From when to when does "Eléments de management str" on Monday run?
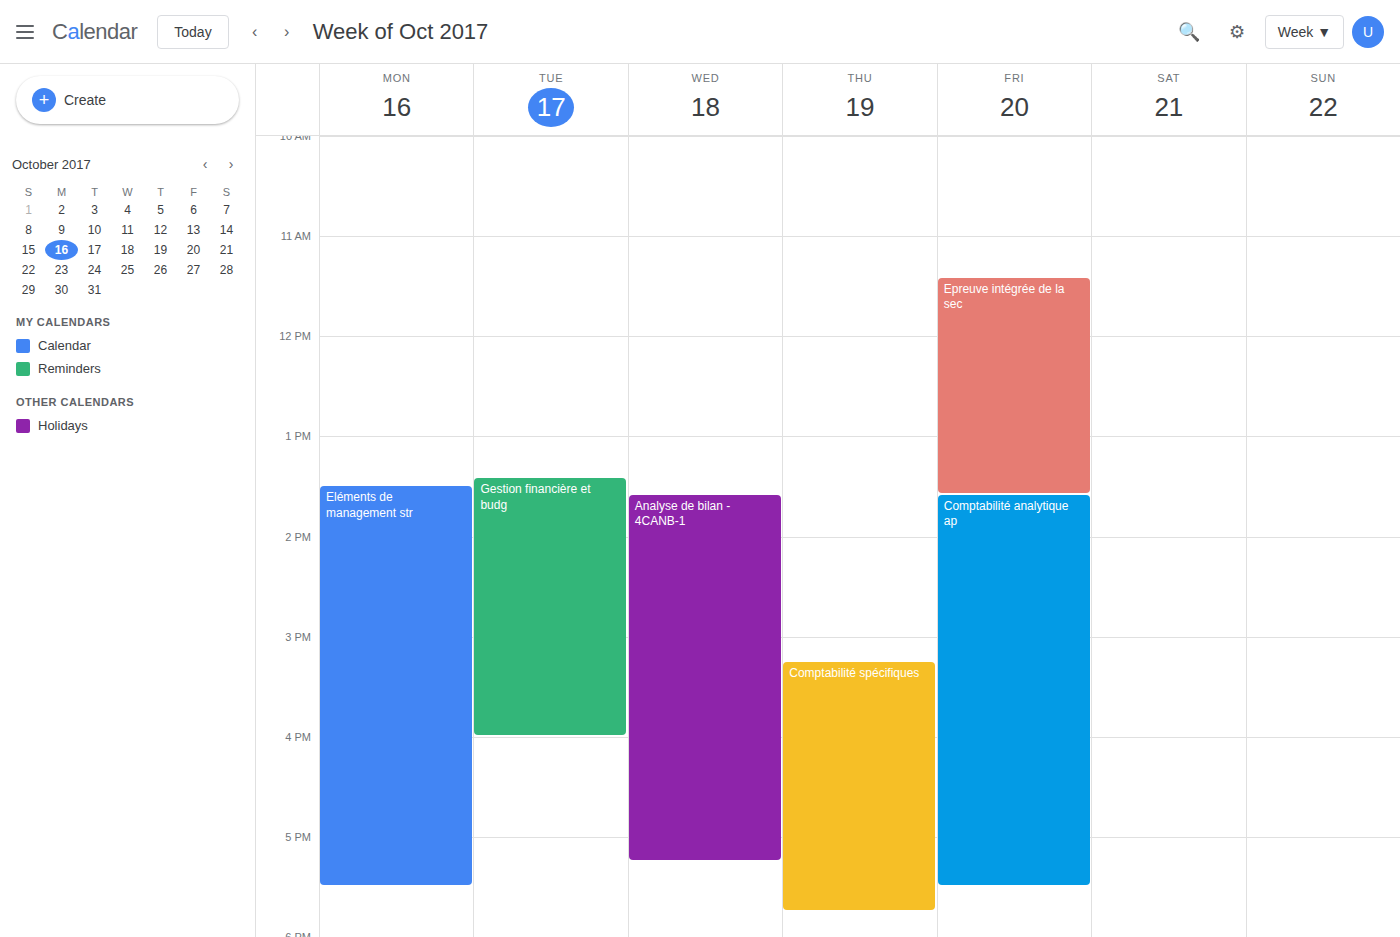
1:30 PM to 5:30 PM